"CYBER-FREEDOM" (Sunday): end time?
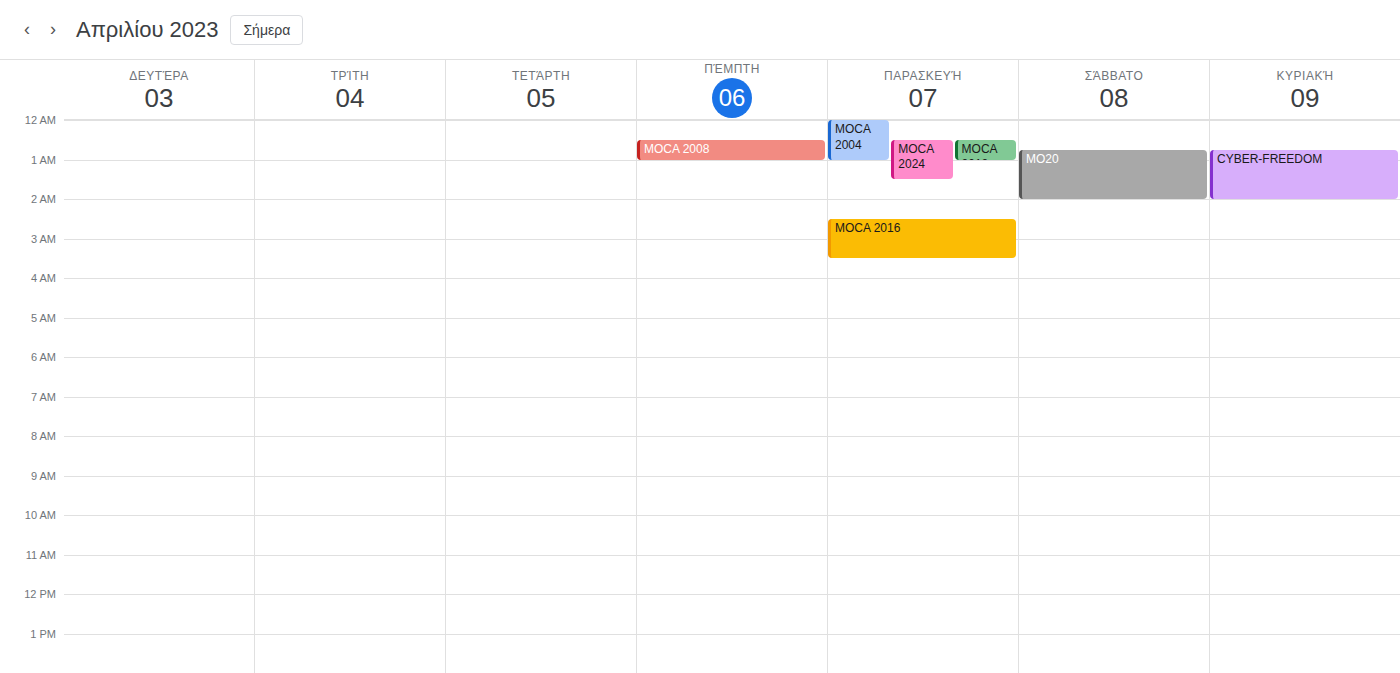
02:00